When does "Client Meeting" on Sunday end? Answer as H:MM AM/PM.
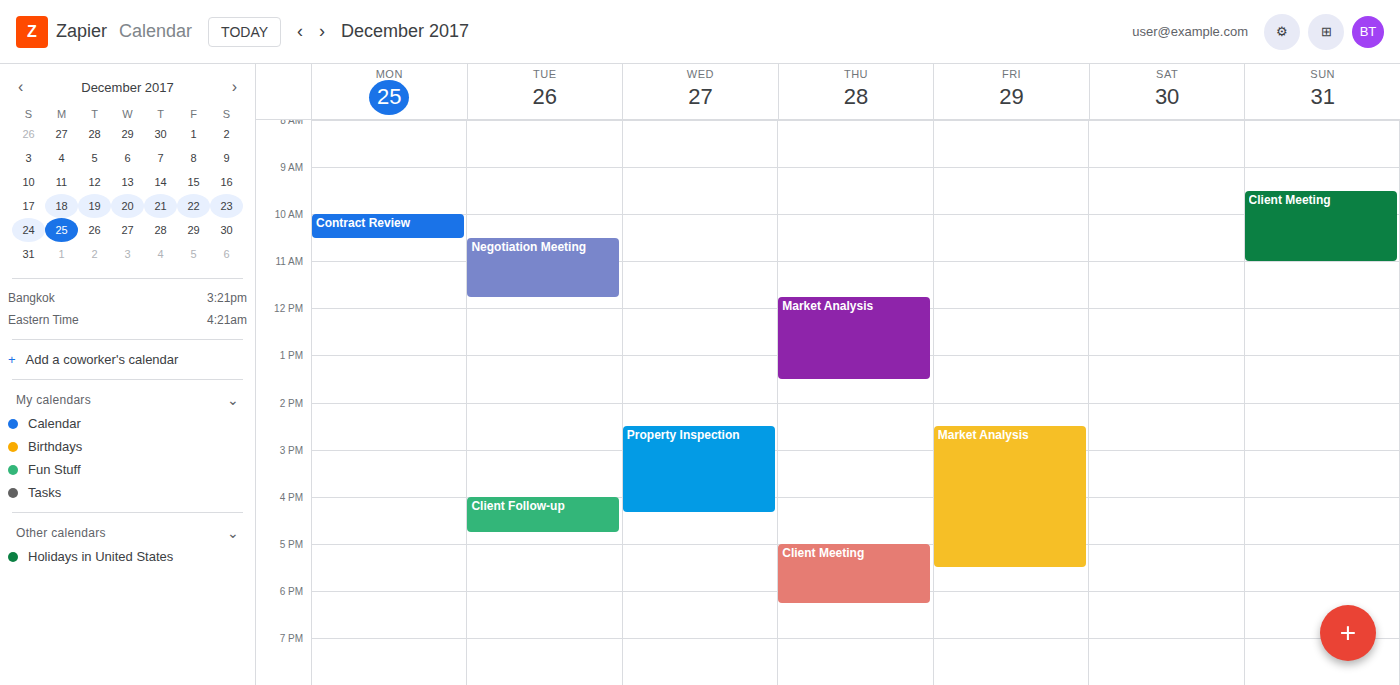
11:00 AM